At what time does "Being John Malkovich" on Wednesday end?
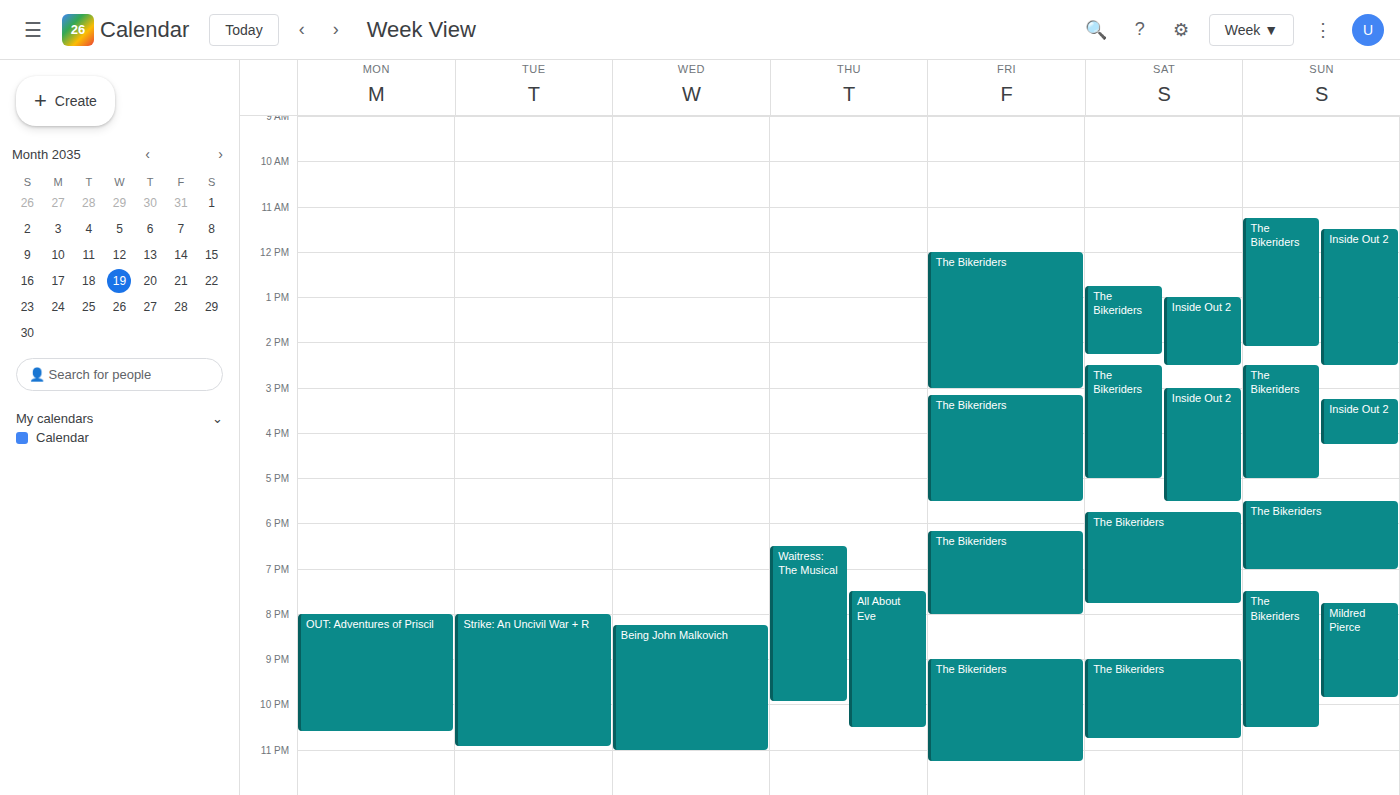
11:00 PM